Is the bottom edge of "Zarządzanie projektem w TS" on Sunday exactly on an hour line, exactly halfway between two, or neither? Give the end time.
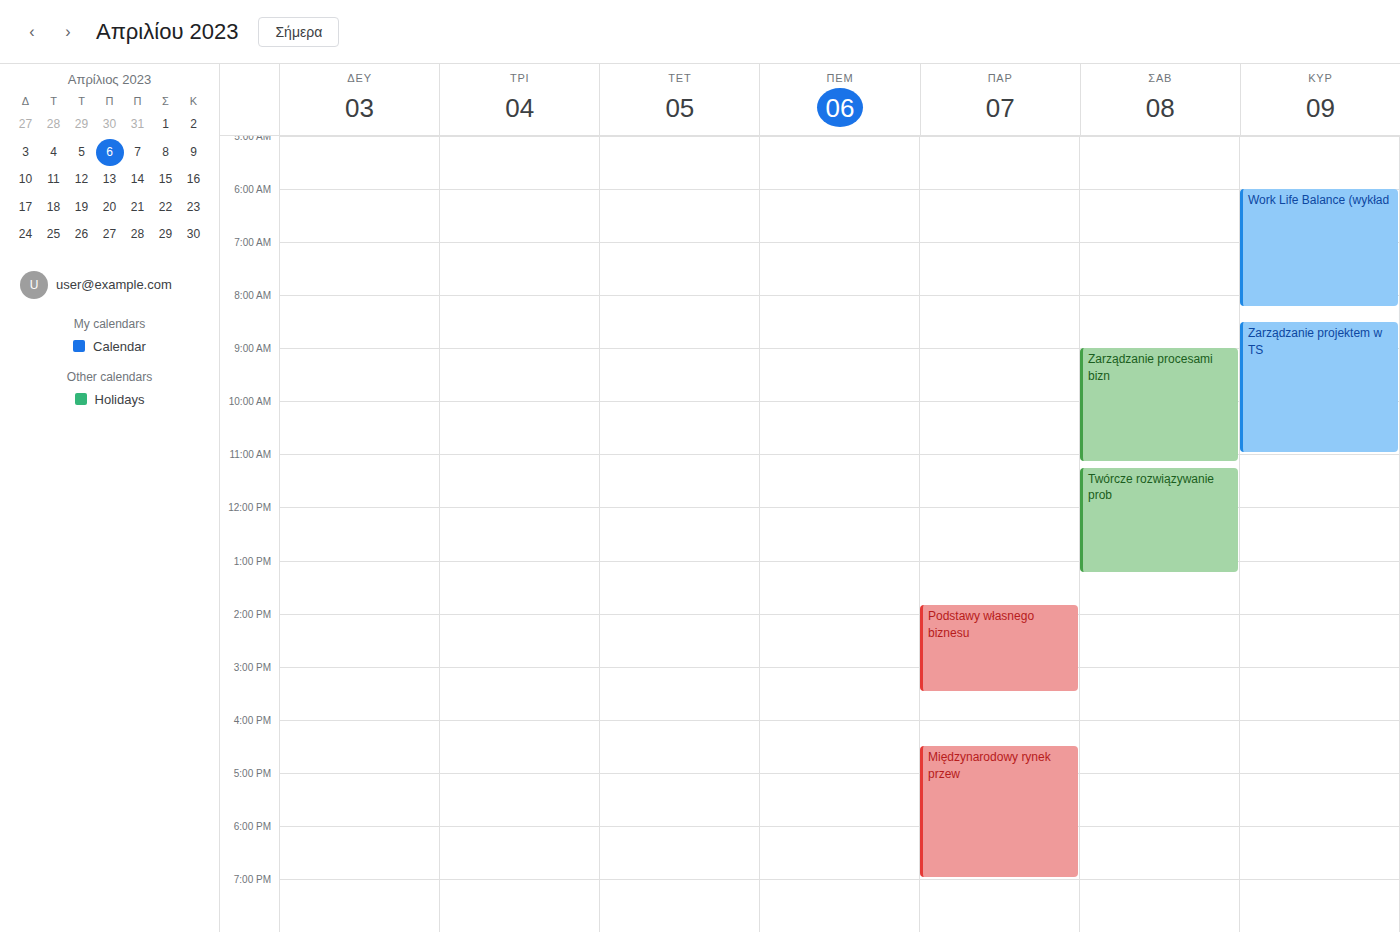
11:00 AM -- exactly on the 11 AM line.